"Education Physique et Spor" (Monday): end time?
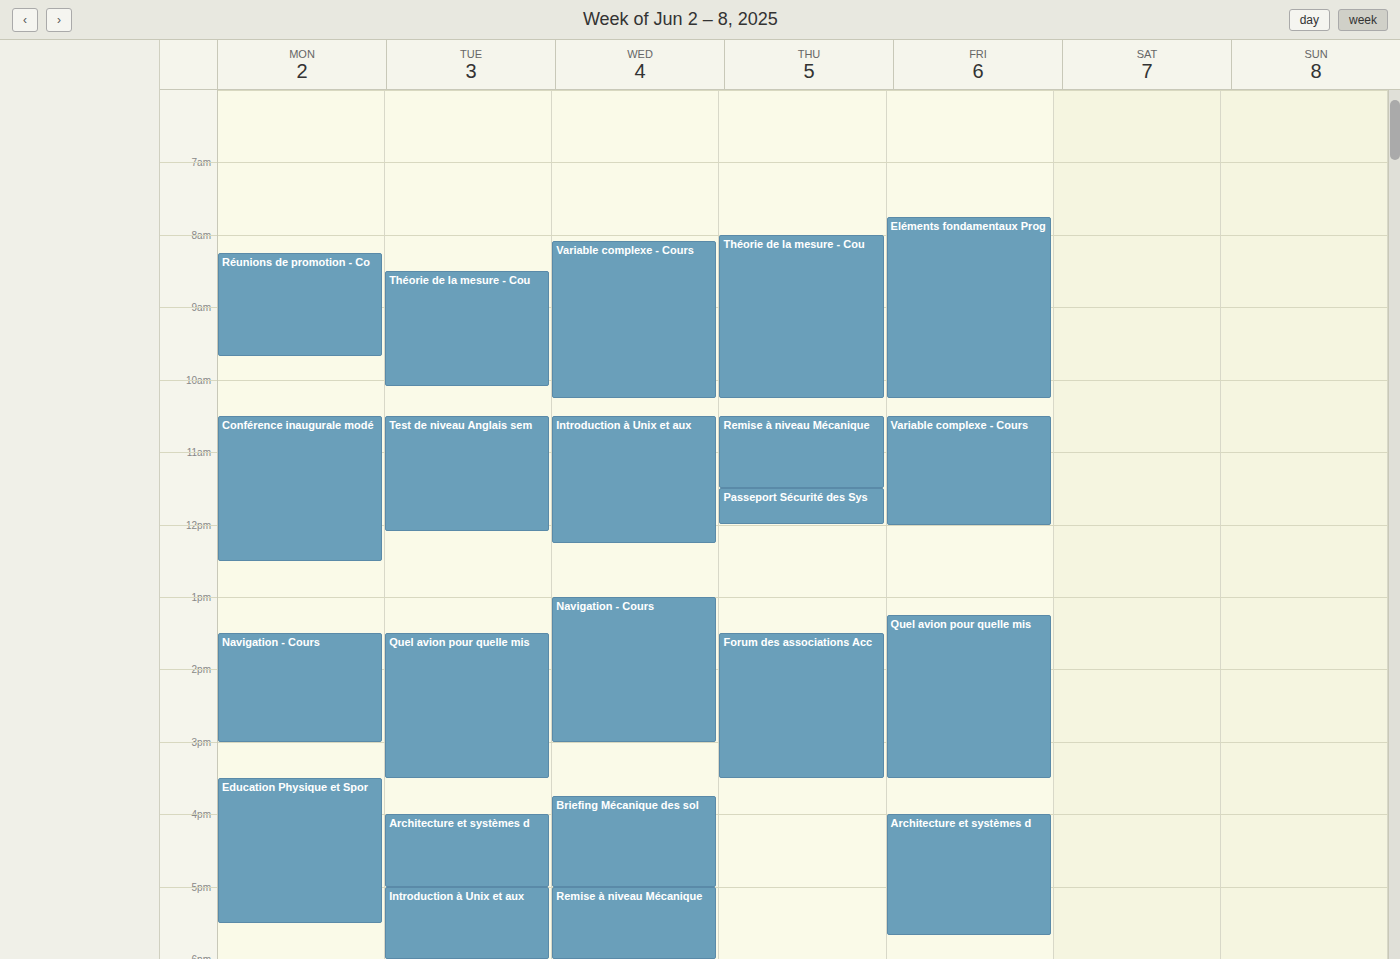
5:30 PM